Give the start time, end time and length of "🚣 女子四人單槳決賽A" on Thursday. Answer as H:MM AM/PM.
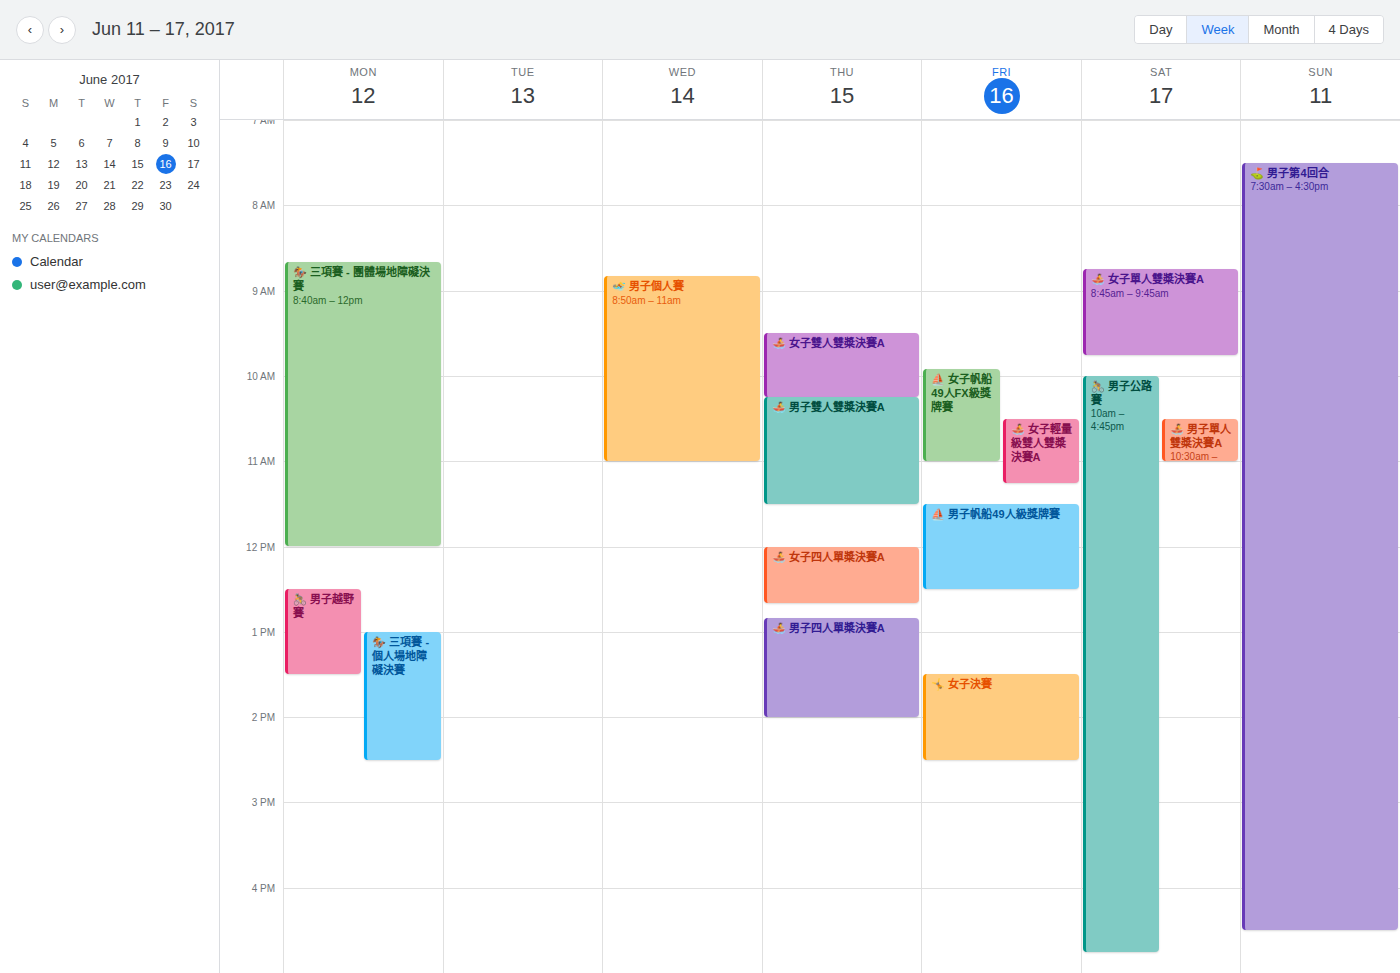
12:00 PM to 12:40 PM, 40 minutes